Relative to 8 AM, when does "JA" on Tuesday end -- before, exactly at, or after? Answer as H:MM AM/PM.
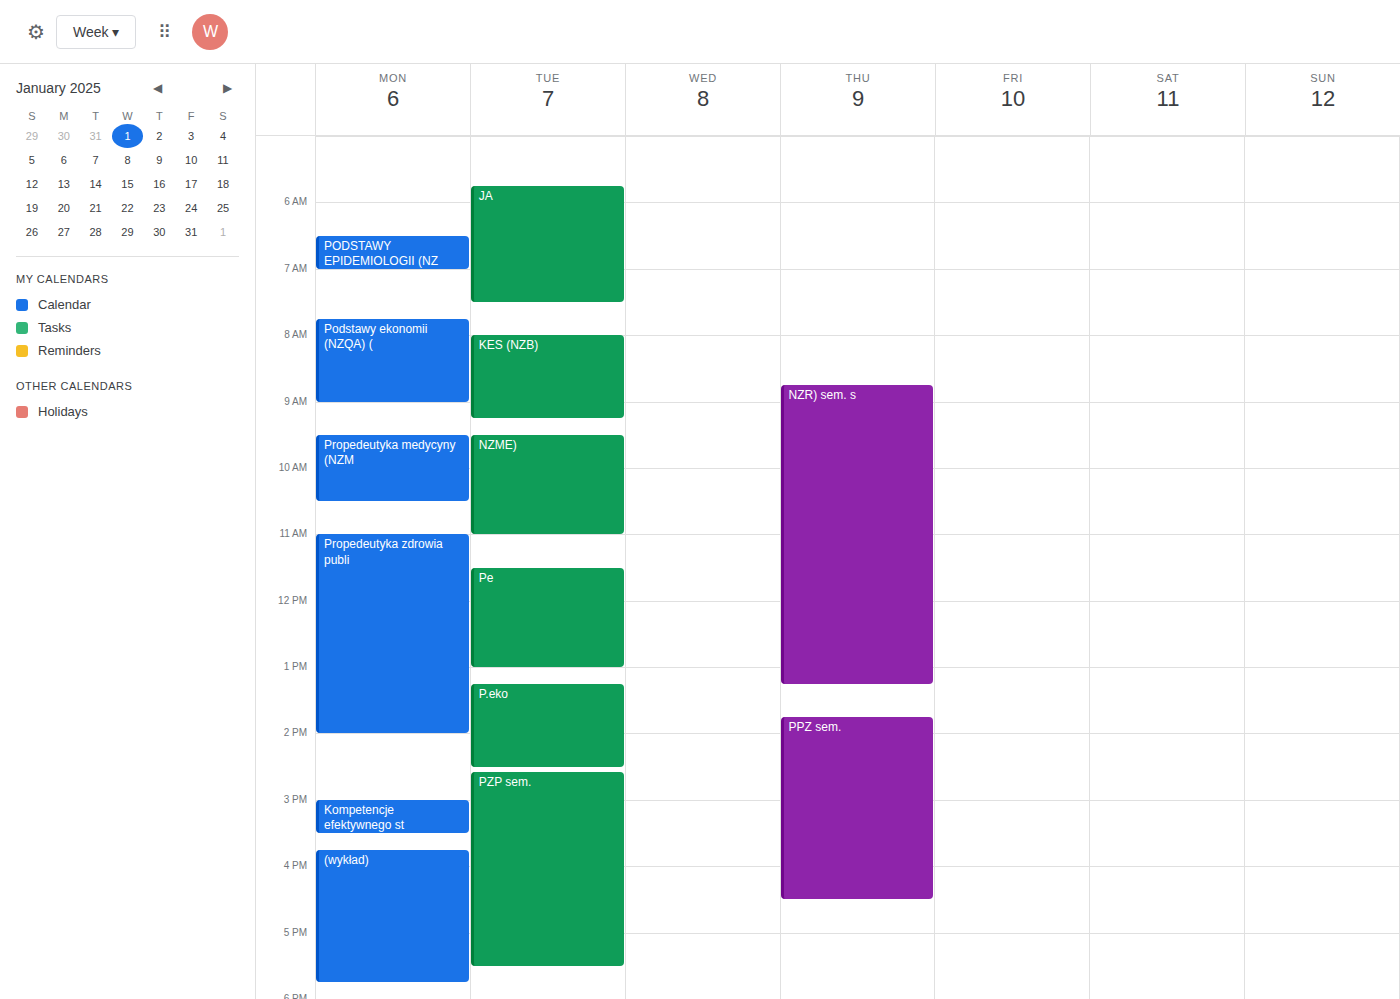
7:30 AM -- before 8 AM, 30 minutes above the 8 AM line.